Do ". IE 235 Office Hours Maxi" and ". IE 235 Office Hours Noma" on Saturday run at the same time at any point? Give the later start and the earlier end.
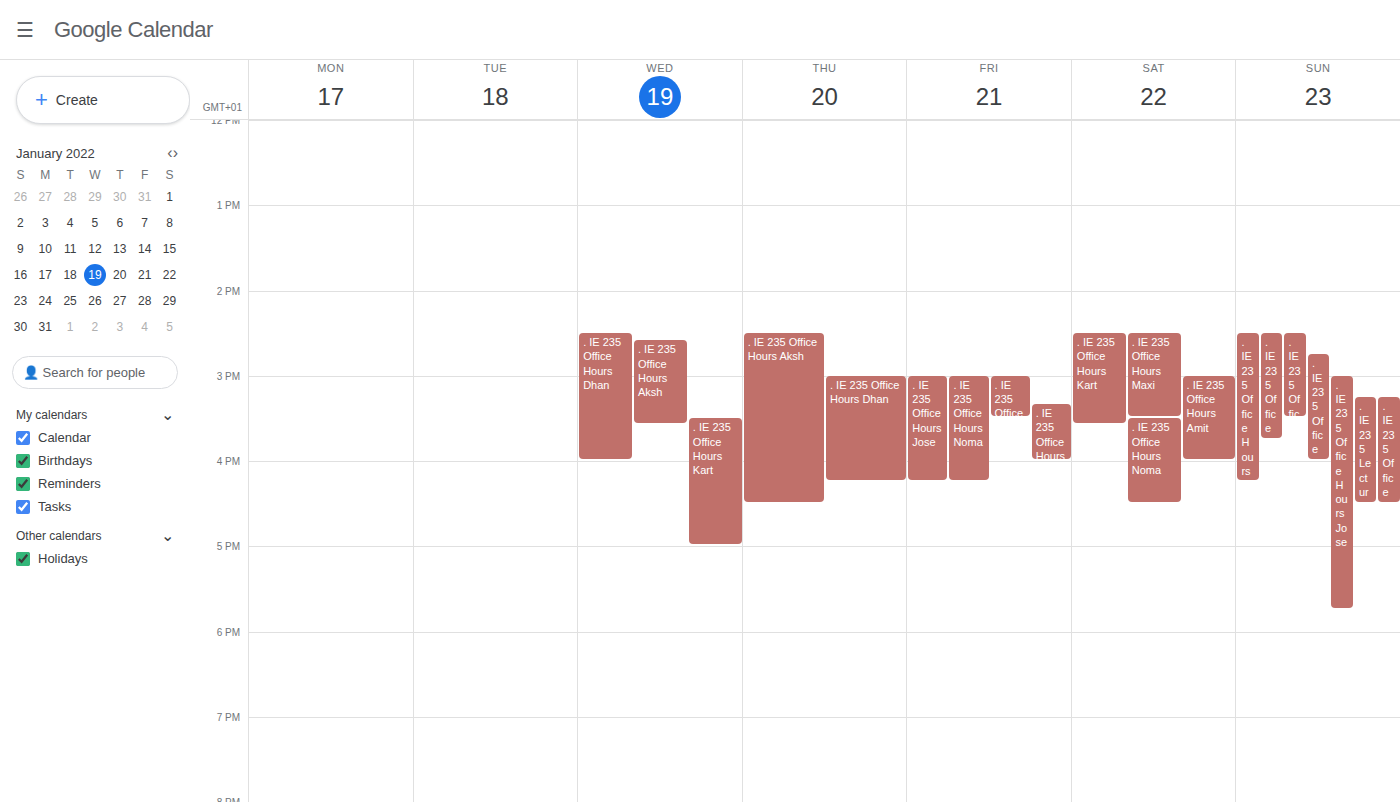
". IE 235 Office Hours Maxi" ends at 3:30 PM, exactly when ". IE 235 Office Hours Noma" starts -- they touch but do not overlap.